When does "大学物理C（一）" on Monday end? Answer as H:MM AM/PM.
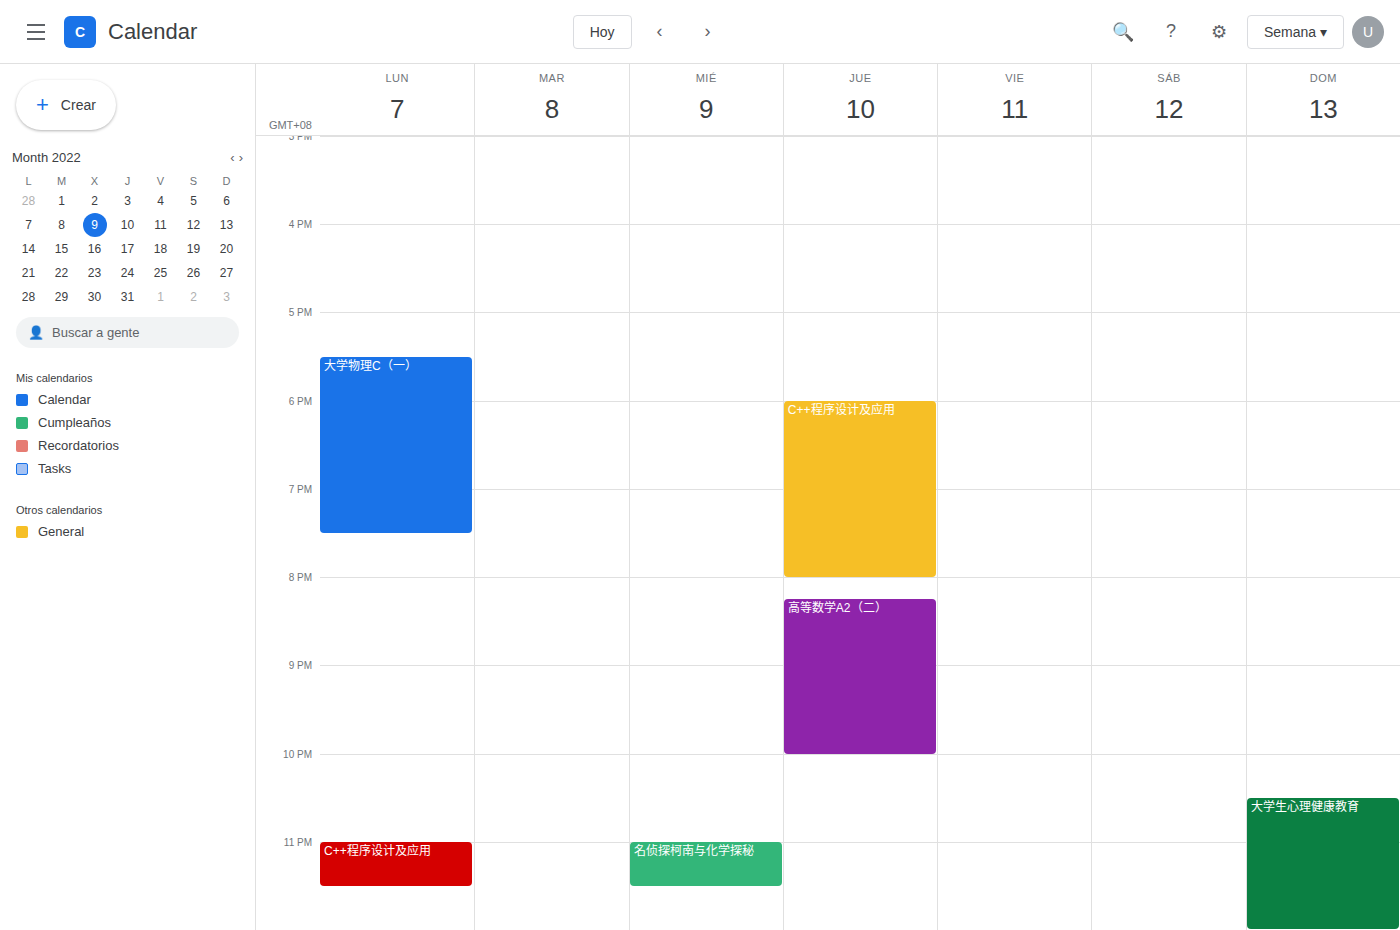
7:30 PM